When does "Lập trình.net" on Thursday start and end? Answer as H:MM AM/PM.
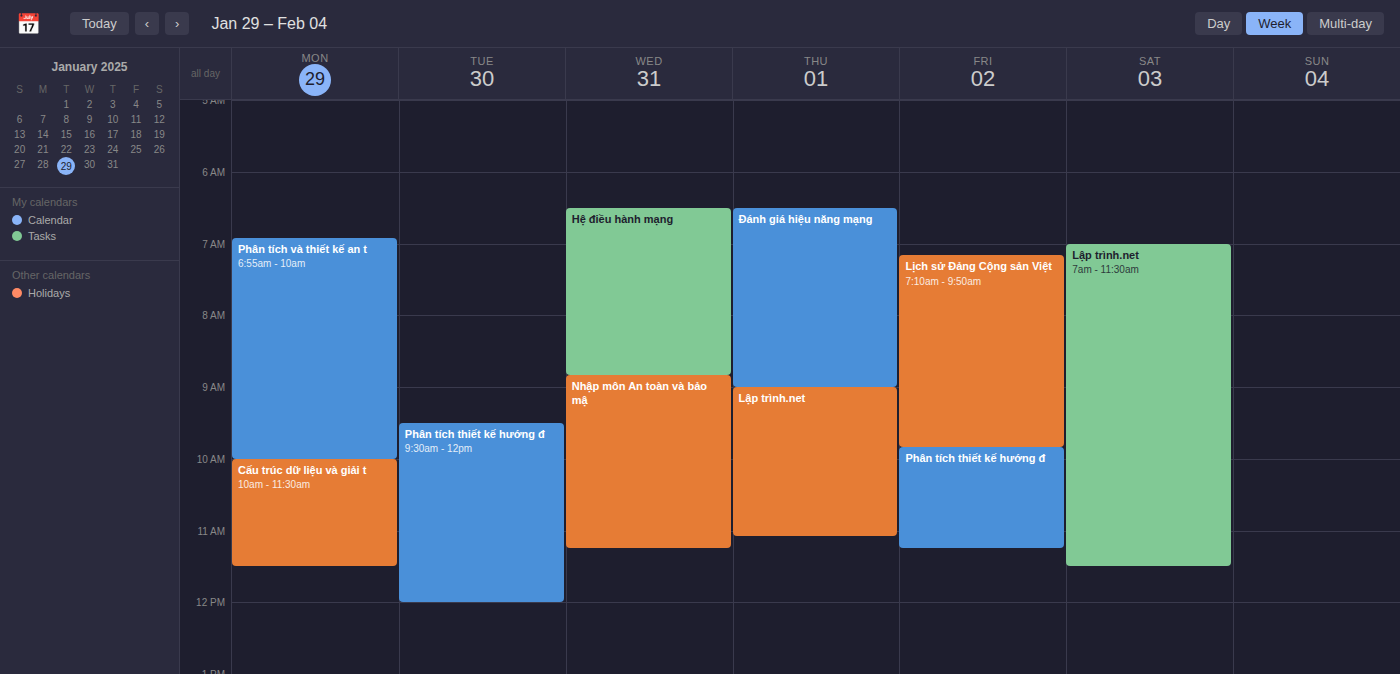
9:00 AM to 11:05 AM